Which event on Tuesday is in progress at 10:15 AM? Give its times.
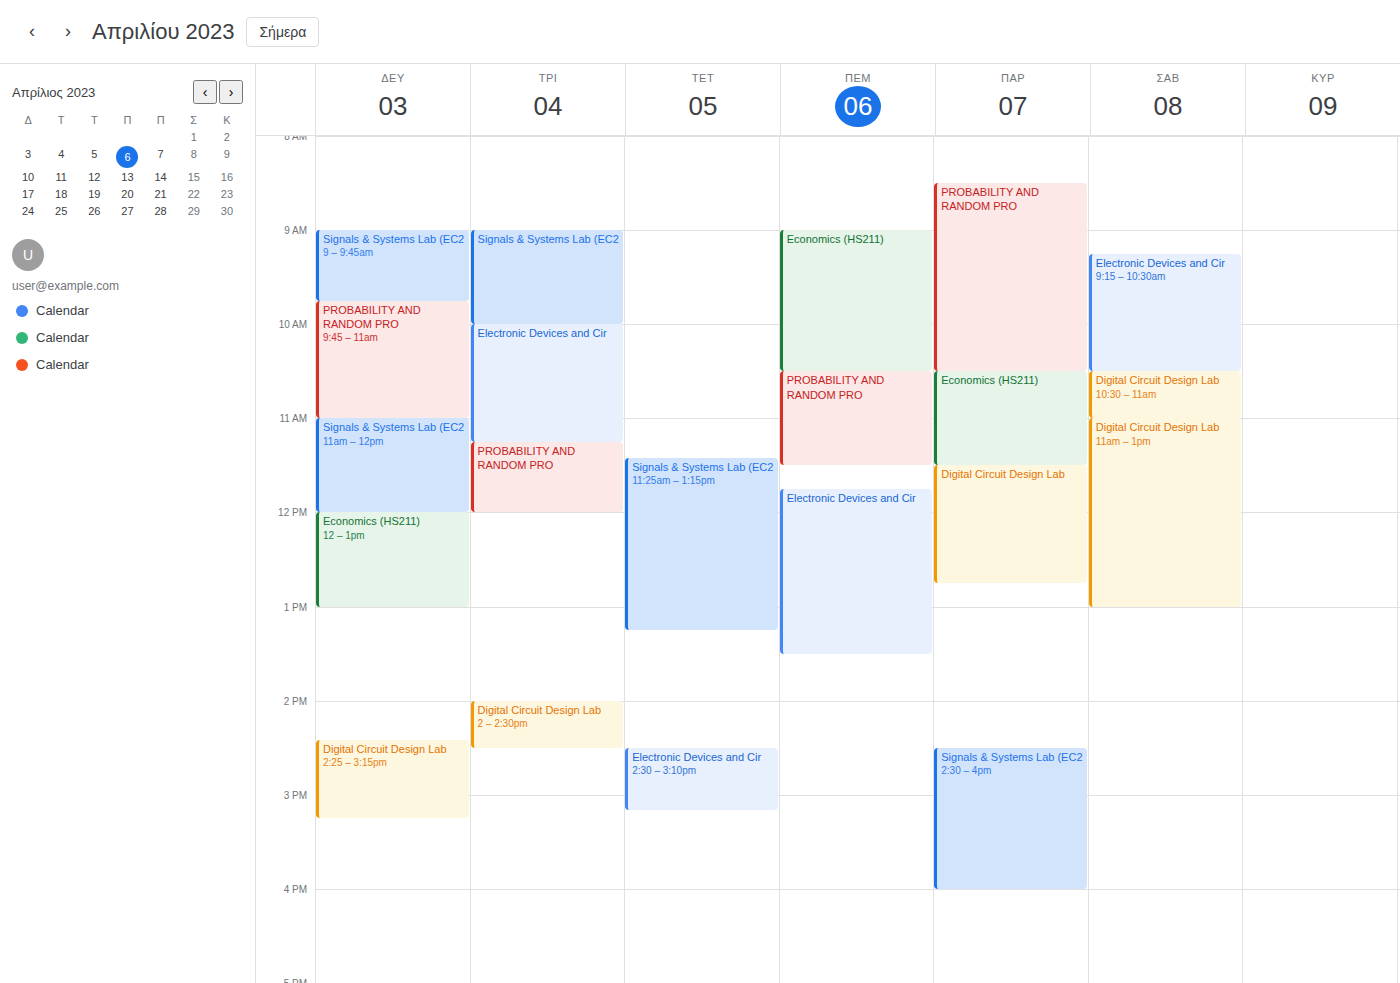
"Electronic Devices and Cir", 10:00 AM to 11:15 AM